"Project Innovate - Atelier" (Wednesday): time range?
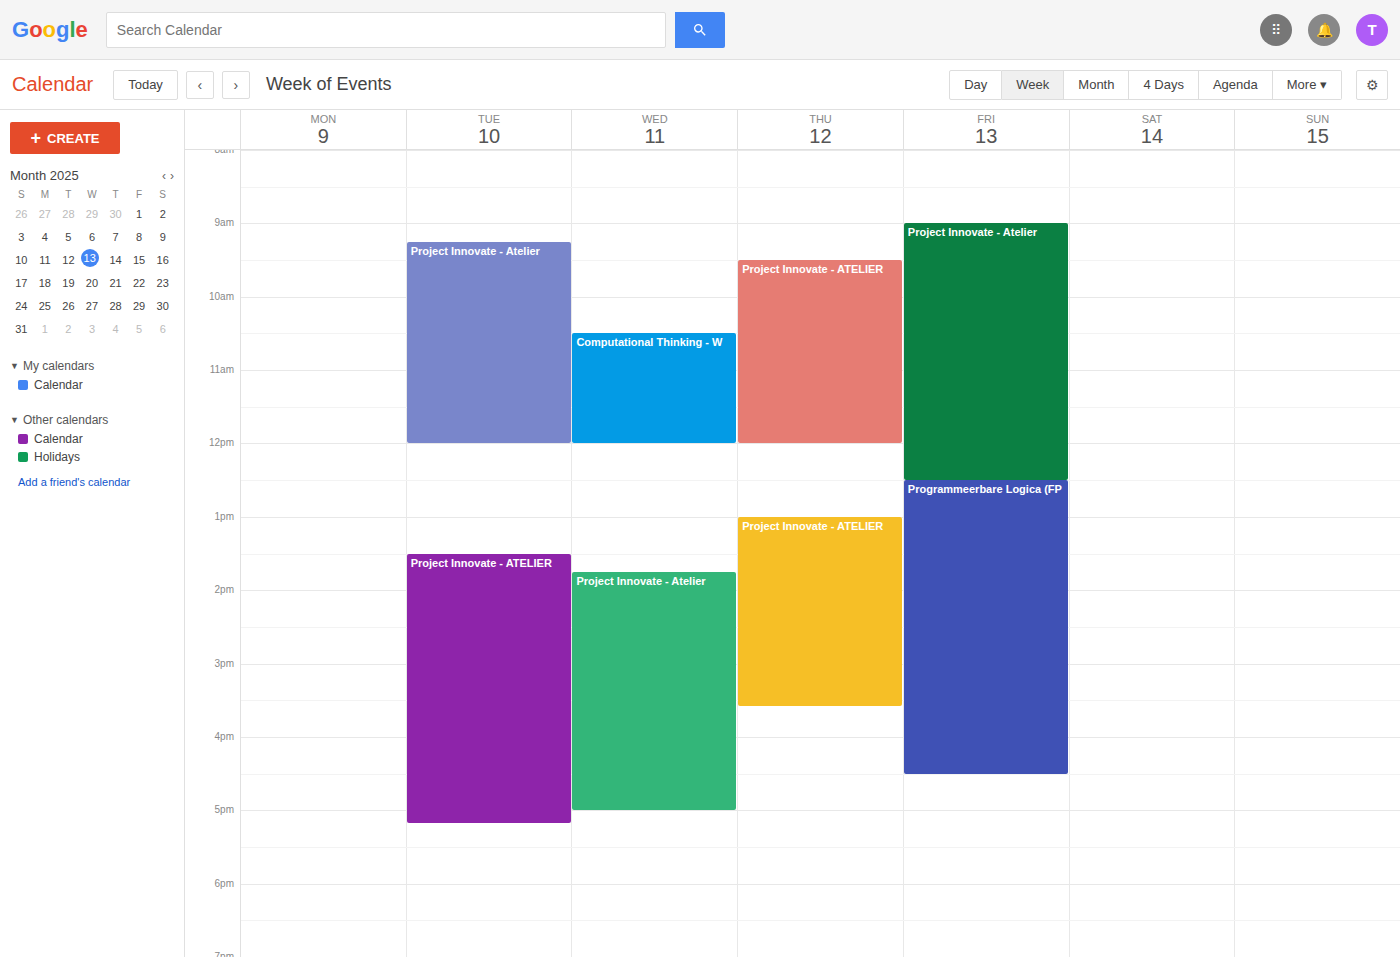
1:45 PM to 5:00 PM